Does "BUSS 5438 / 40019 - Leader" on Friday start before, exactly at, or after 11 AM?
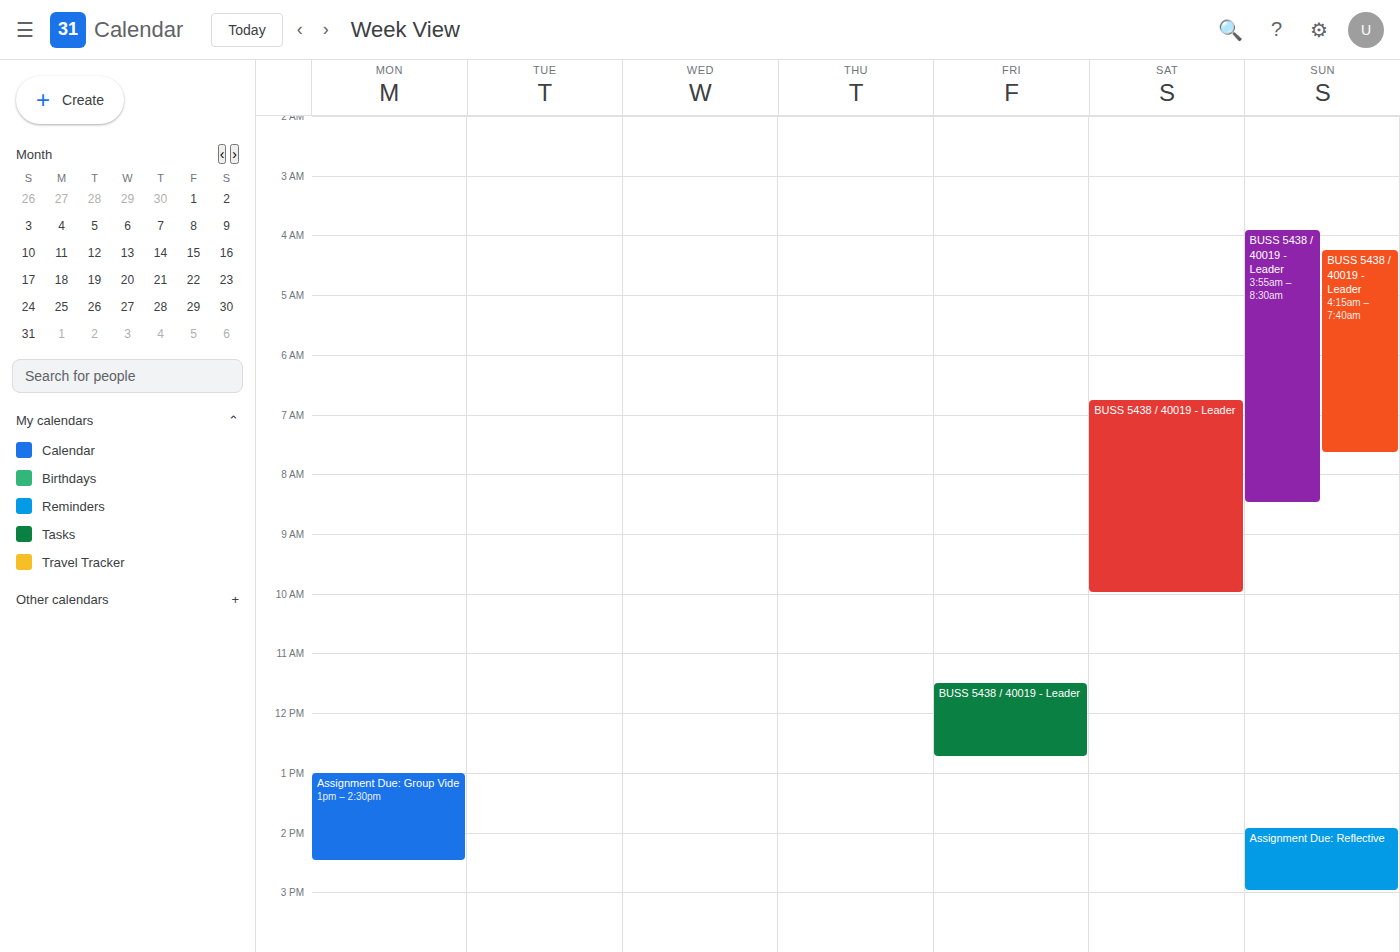
11:30 AM -- after 11 AM, 30 minutes below the 11 AM line.